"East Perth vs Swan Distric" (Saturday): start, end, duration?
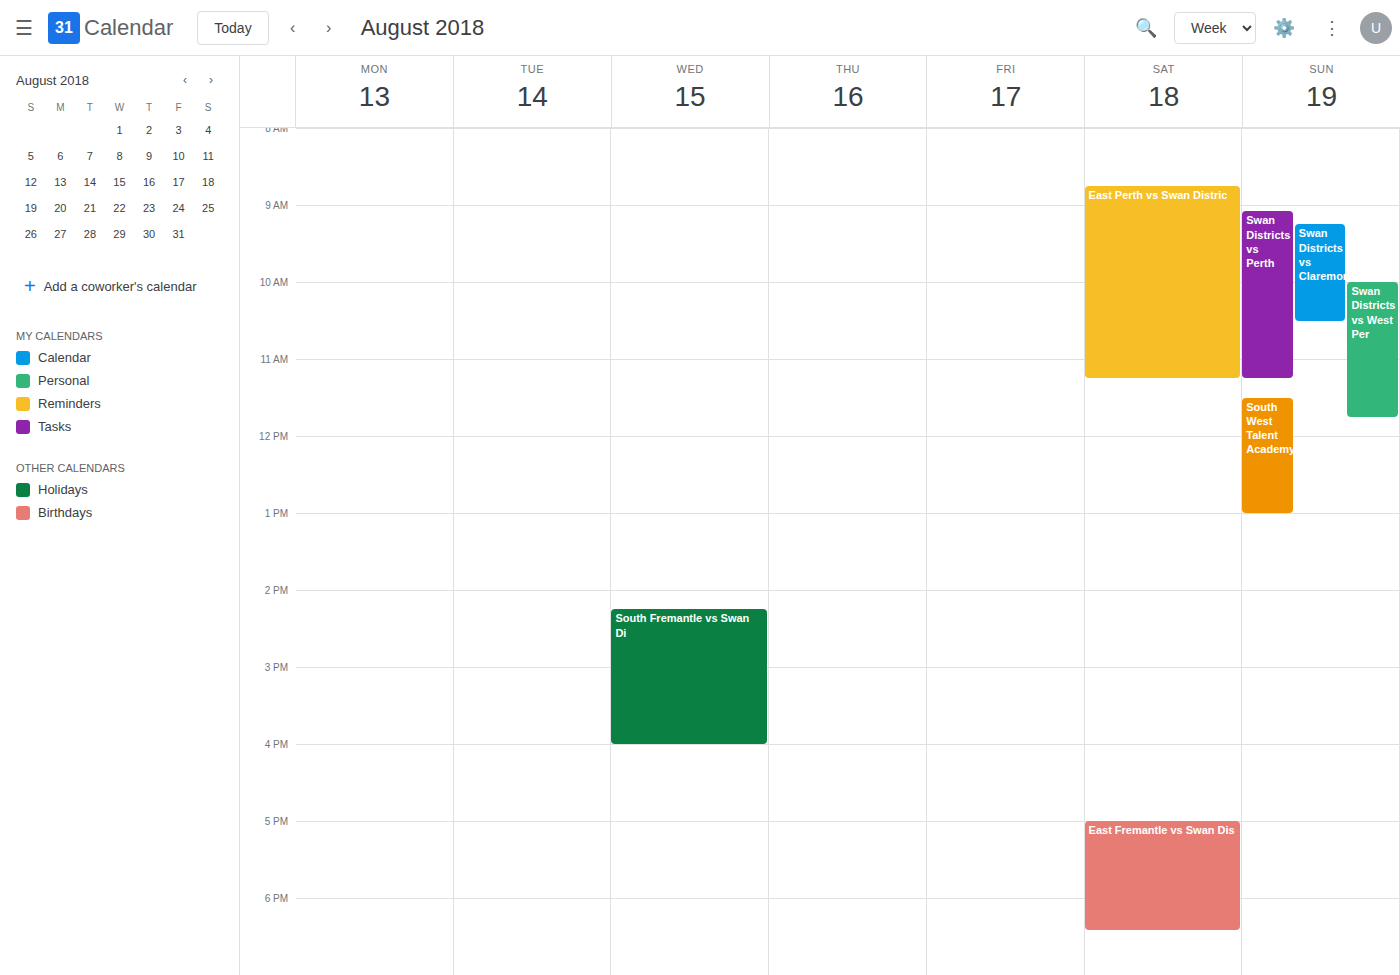
8:45 AM to 11:15 AM, 2 hours 30 minutes